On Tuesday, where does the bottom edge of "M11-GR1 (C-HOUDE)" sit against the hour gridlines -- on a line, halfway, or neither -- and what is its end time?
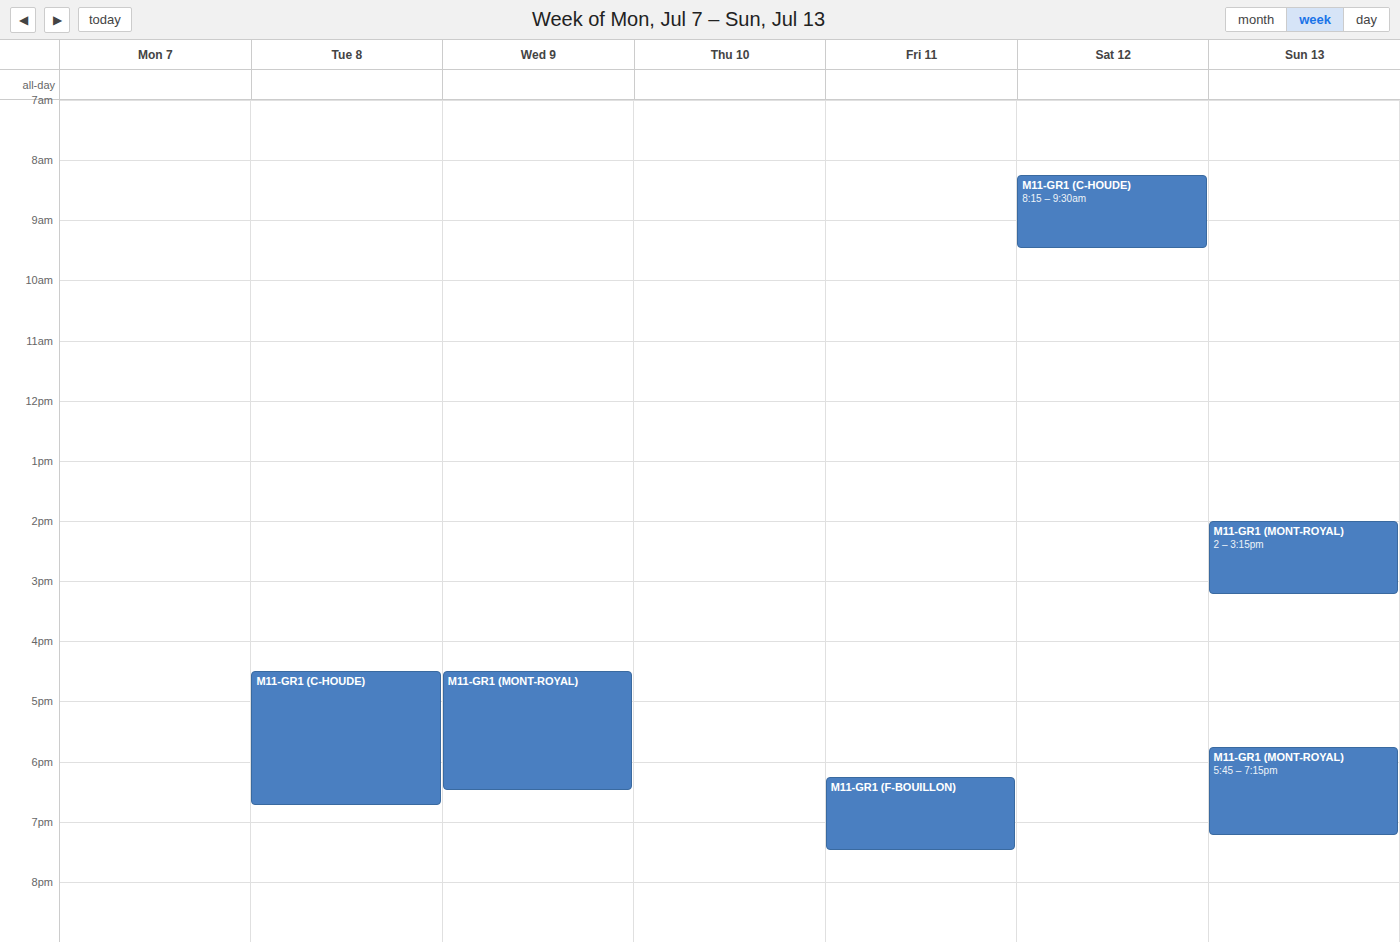
6:45 PM -- neither: three quarters of the way from the 6 PM line to the 7 PM line.